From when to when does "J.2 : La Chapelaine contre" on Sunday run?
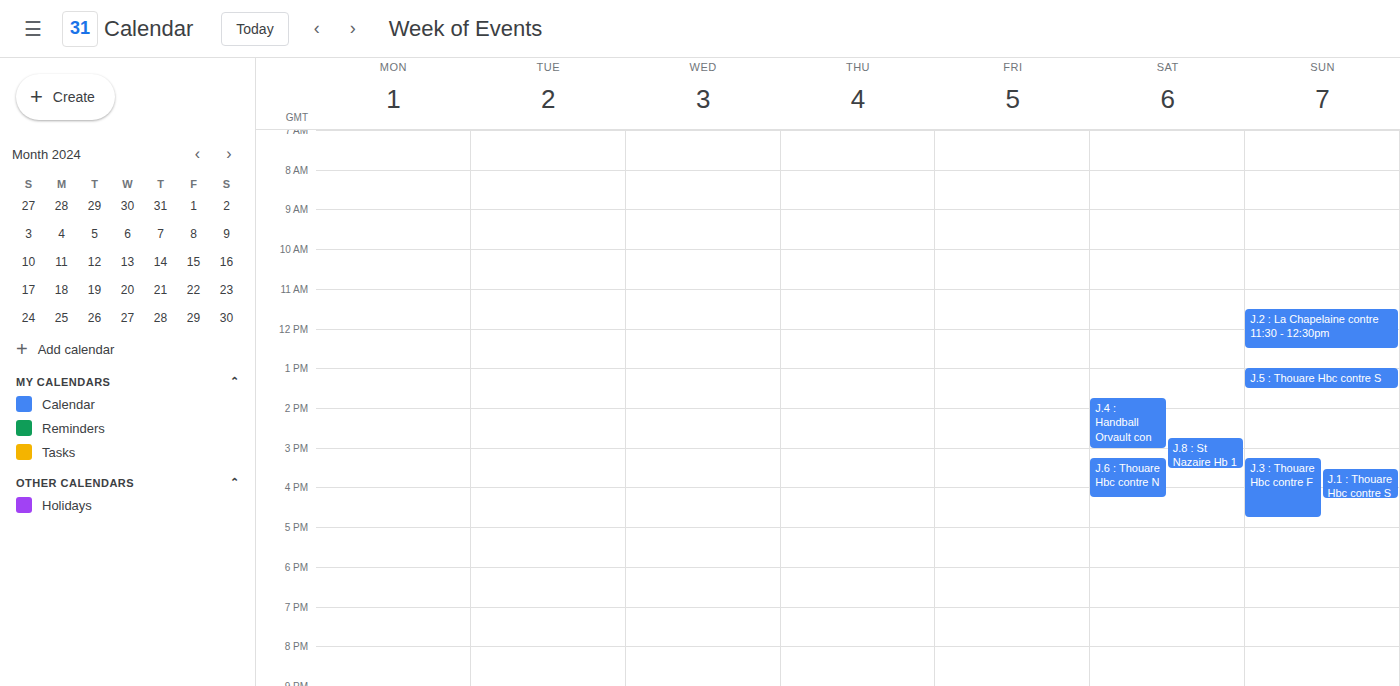
11:30 AM to 12:30 PM